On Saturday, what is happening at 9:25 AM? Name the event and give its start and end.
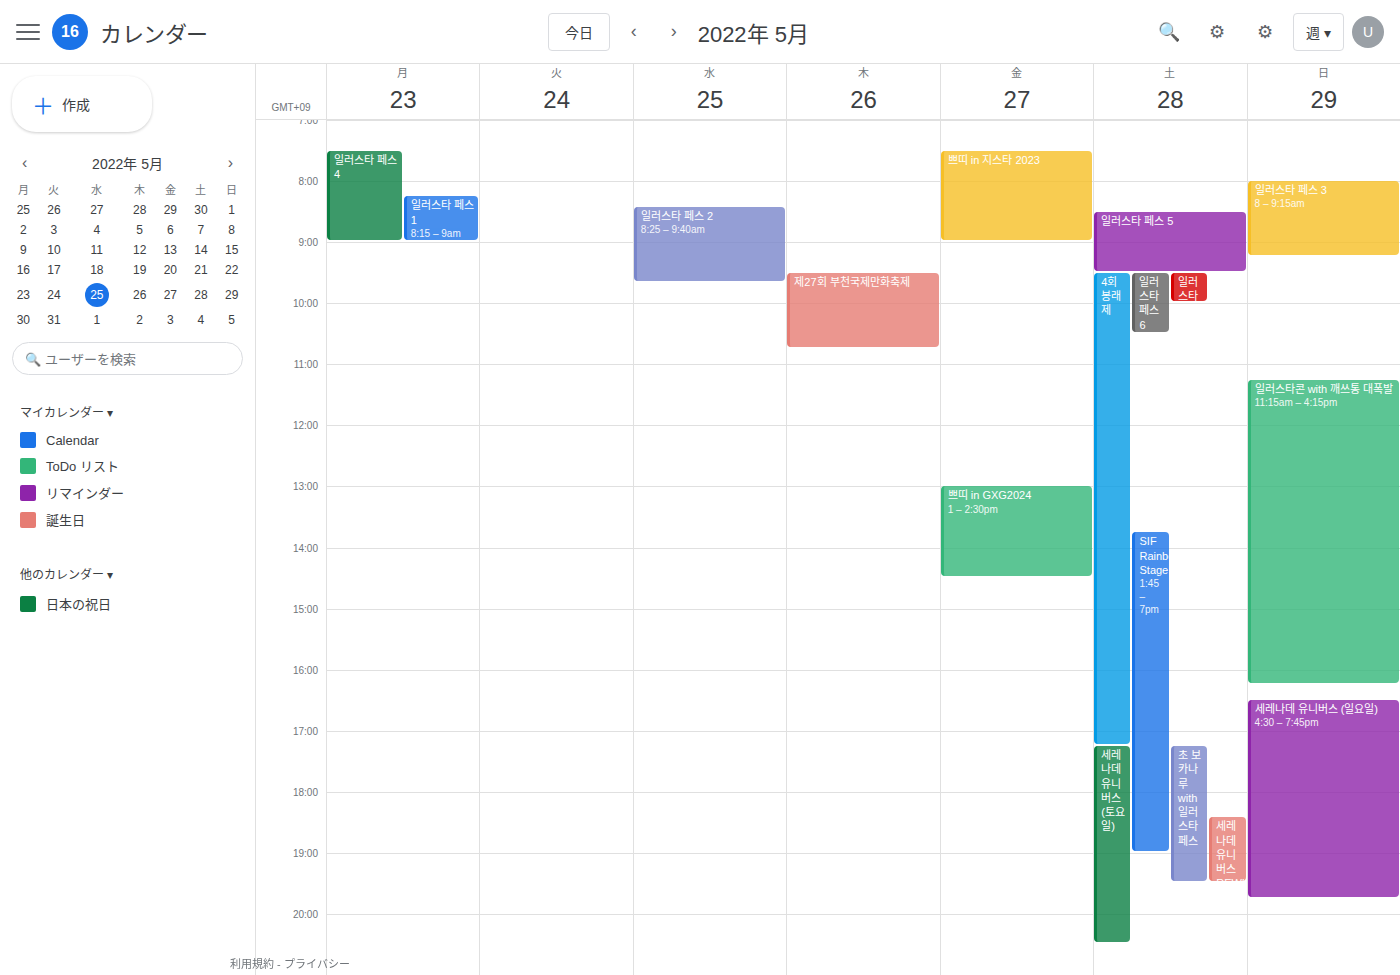
"일러스타 페스 5", 8:30 AM to 9:30 AM